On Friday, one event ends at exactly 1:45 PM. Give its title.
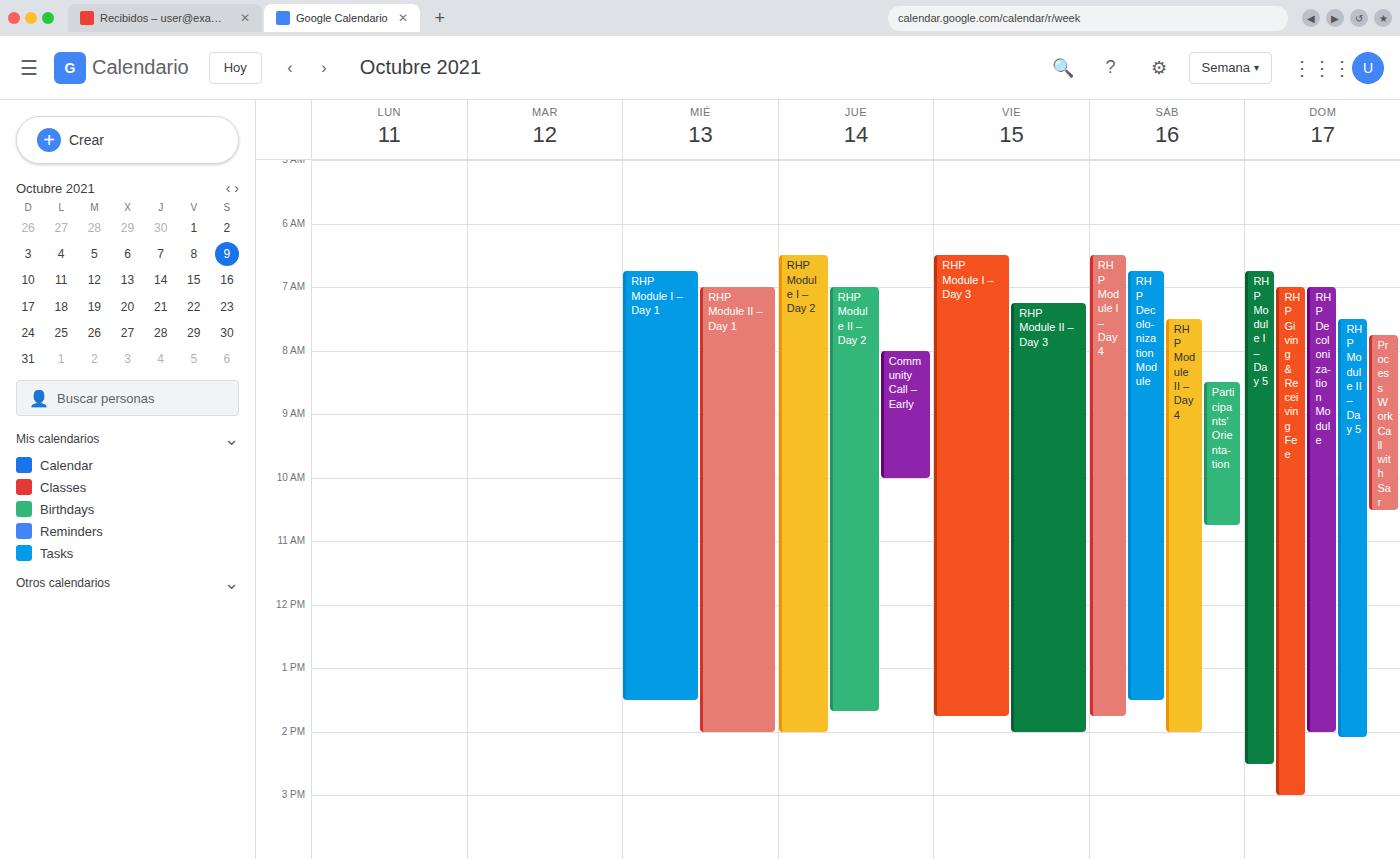
"RHP Module I – Day 3"